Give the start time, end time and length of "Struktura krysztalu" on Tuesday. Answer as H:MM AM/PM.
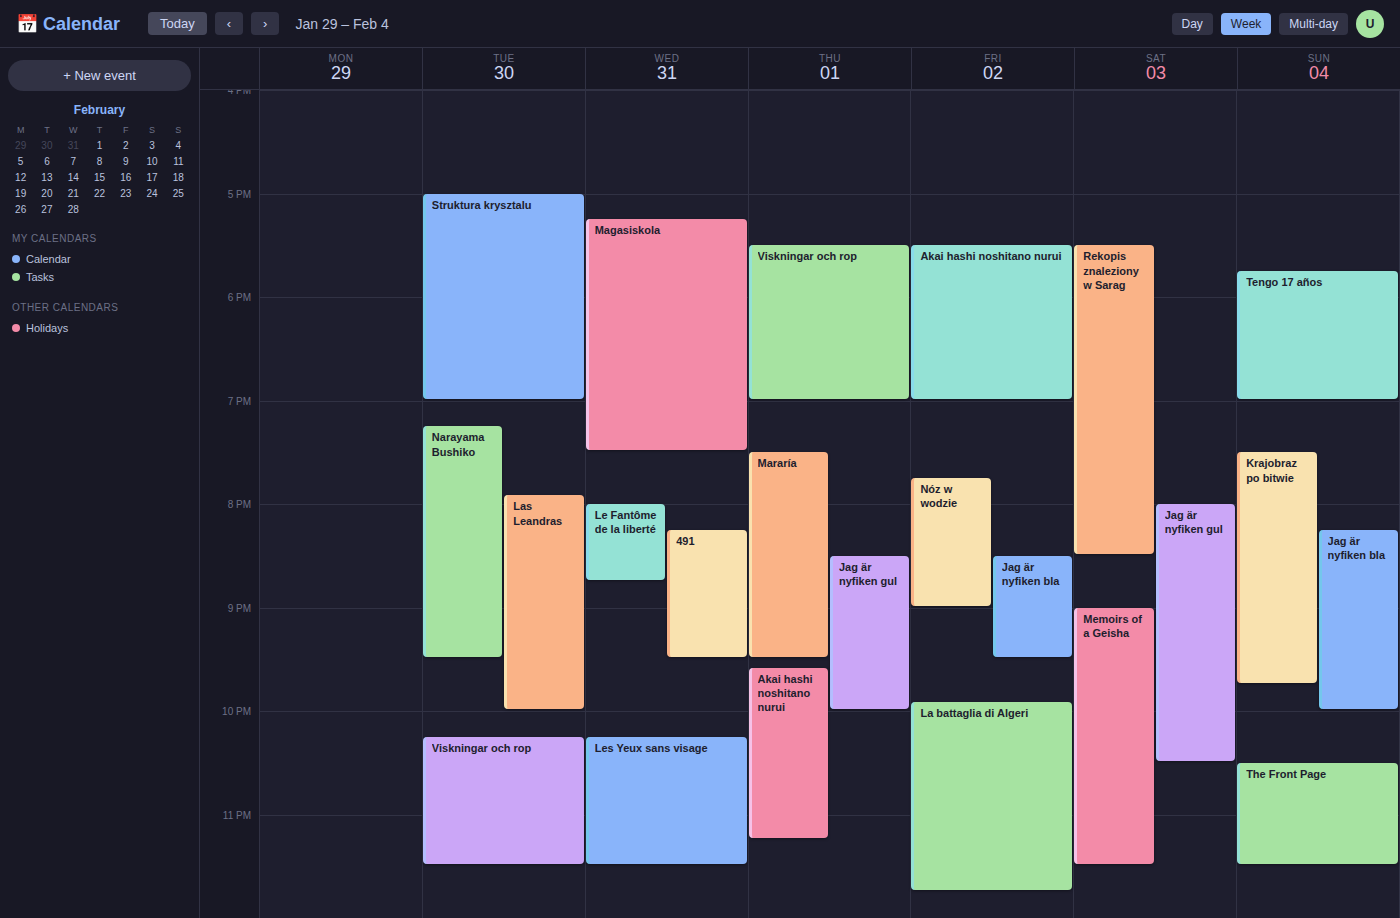
5:00 PM to 7:00 PM, 2 hours